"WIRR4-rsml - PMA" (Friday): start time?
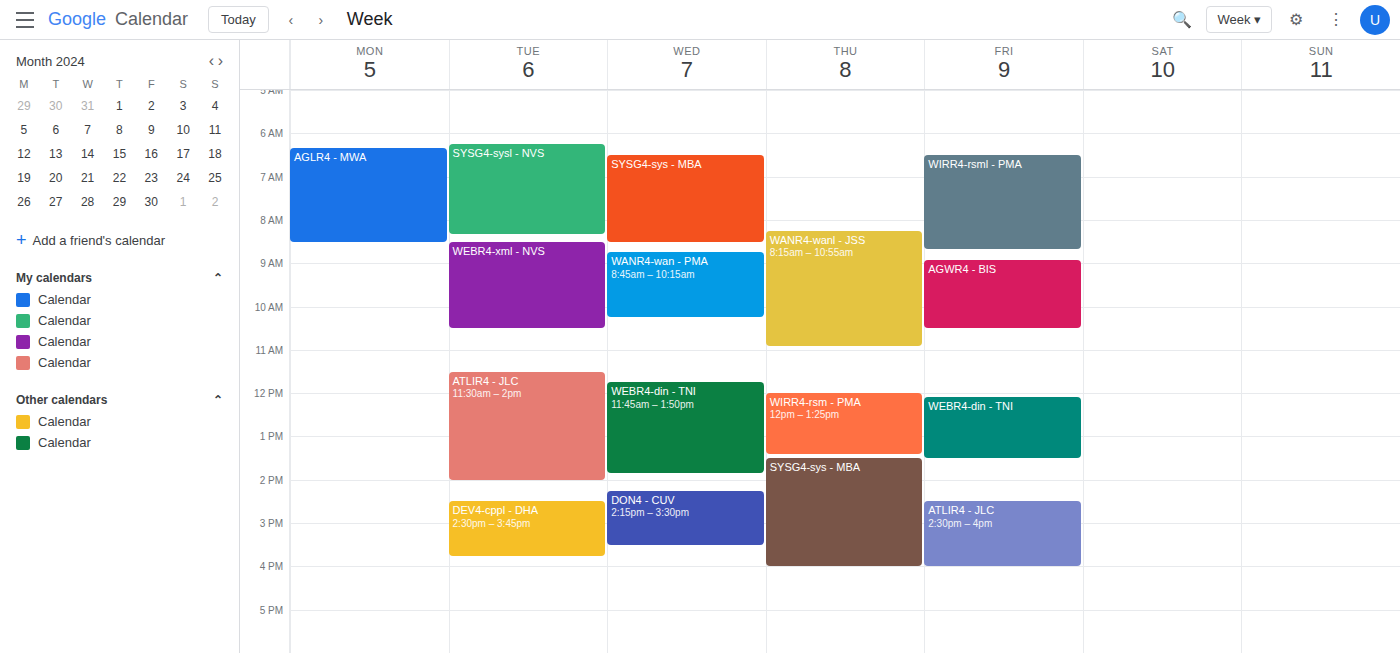
6:30 AM